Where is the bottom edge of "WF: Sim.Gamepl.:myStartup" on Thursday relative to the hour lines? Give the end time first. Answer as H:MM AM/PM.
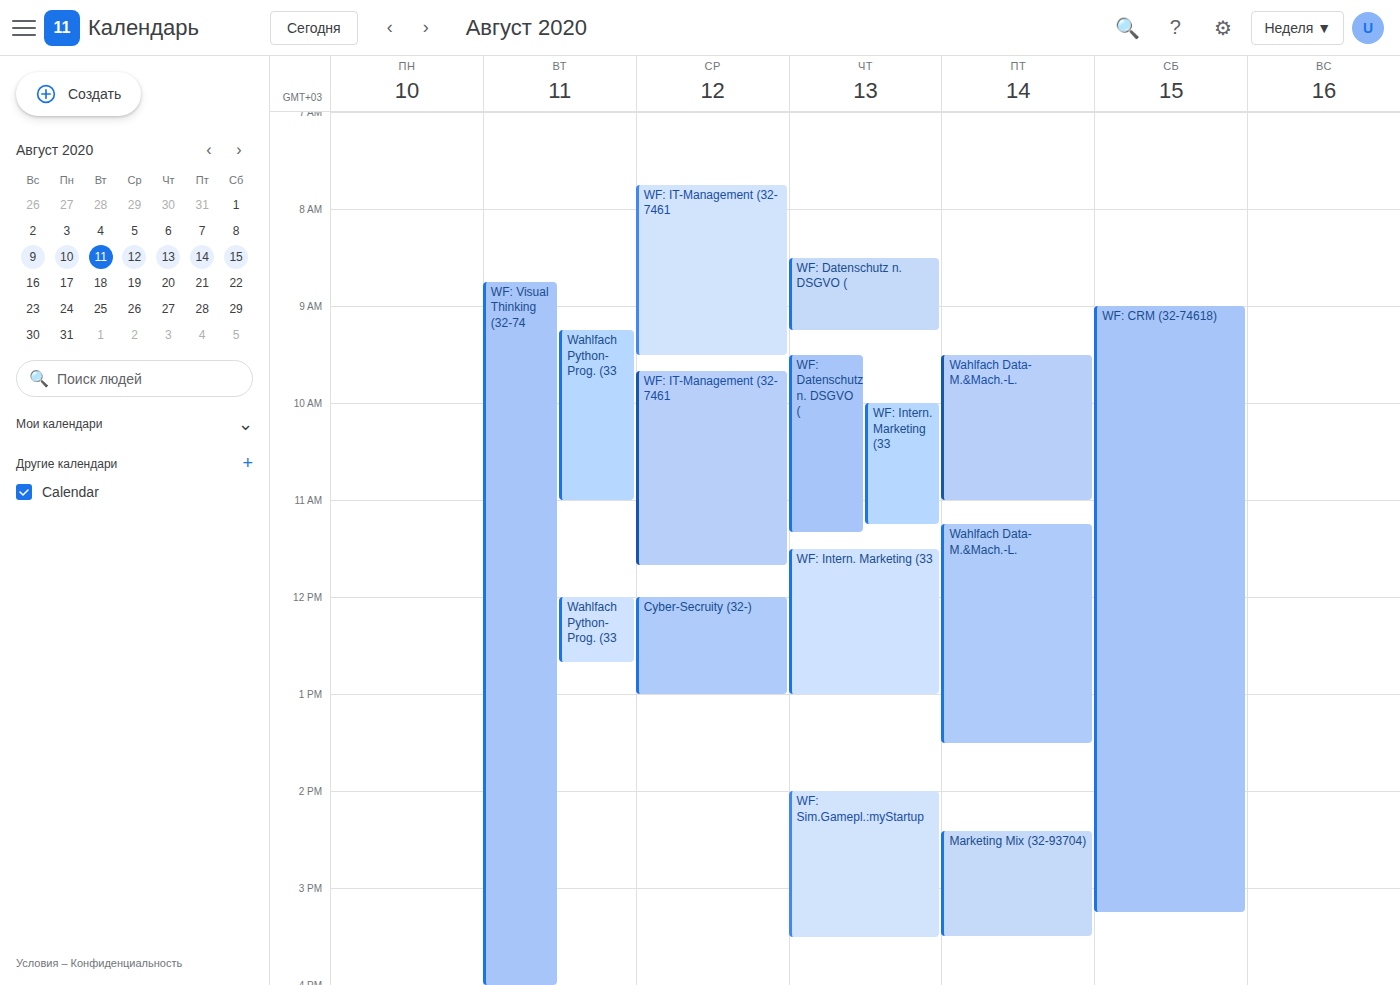
3:30 PM -- halfway between the 3 PM and 4 PM lines.